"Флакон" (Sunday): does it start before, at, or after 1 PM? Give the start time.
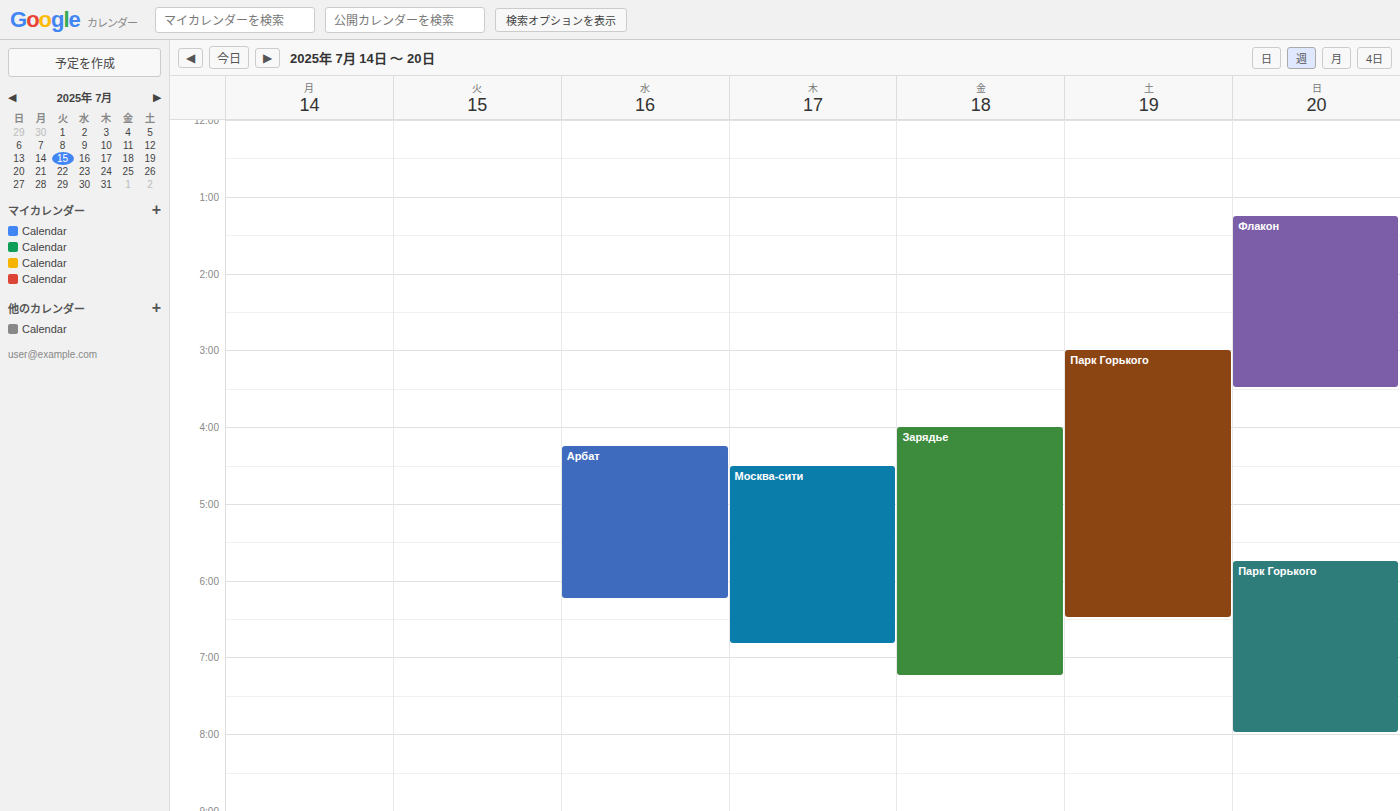
1:15 PM -- after 1 PM, 15 minutes below the 1 PM line.